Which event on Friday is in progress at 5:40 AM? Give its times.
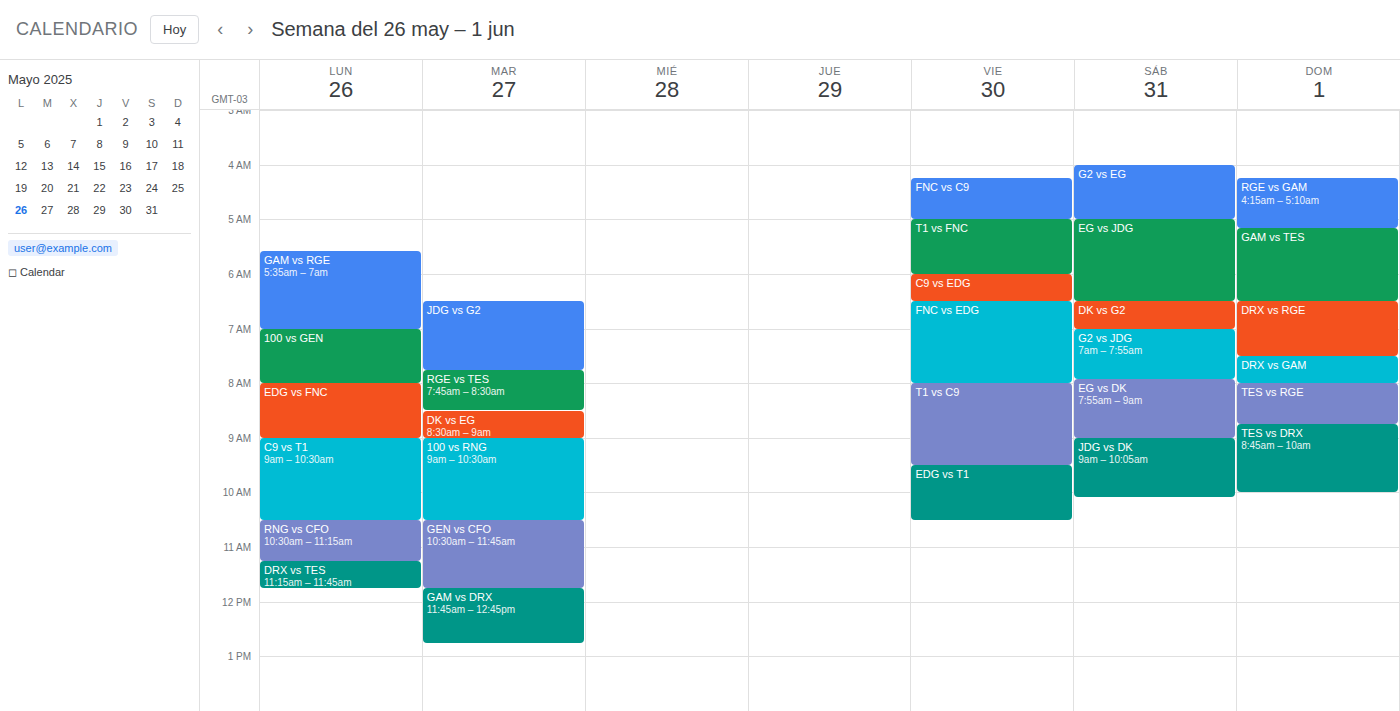
"T1 vs FNC", 5:00 AM to 6:00 AM